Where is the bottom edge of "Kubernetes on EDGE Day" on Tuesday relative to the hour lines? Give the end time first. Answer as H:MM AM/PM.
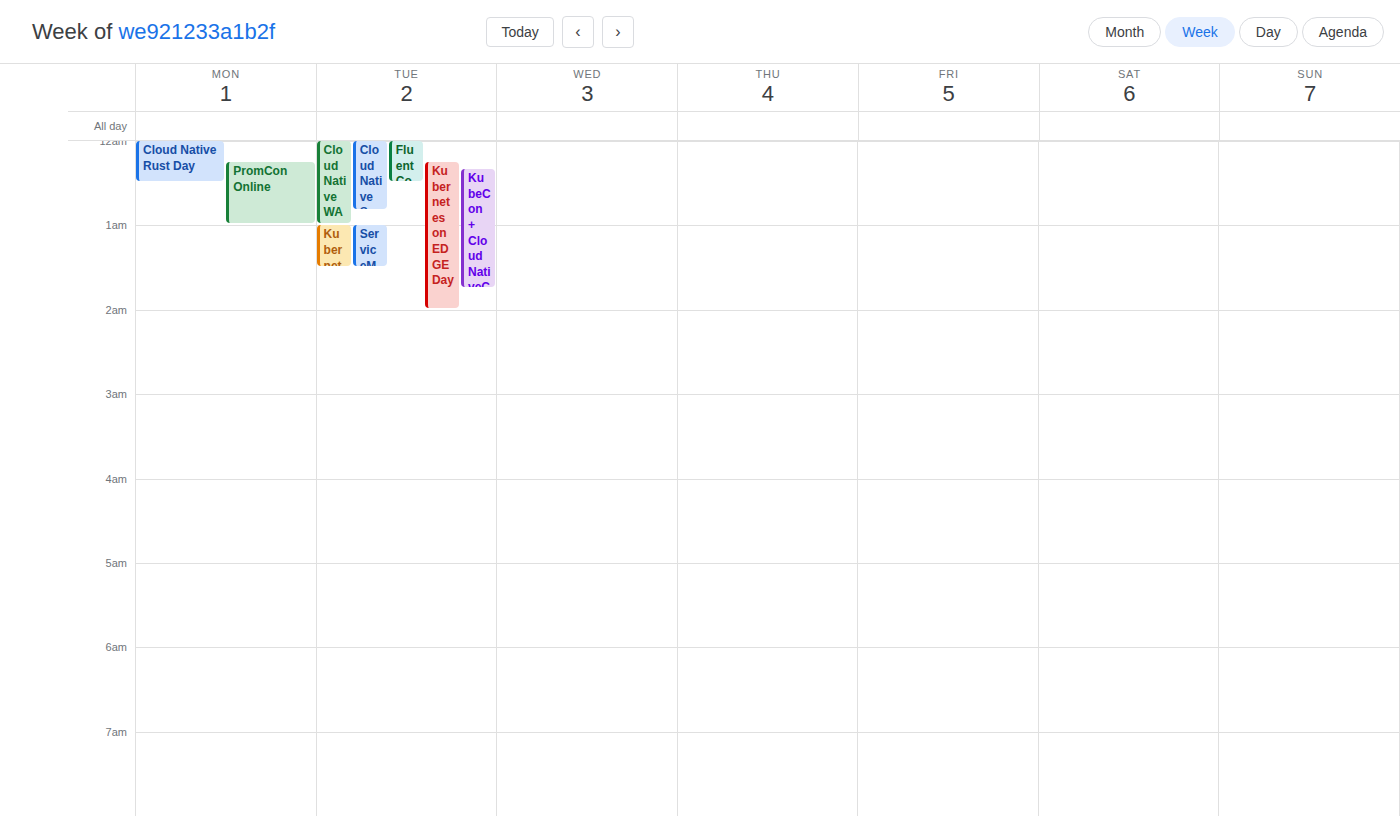
2:00 AM -- exactly on the 2 AM line.